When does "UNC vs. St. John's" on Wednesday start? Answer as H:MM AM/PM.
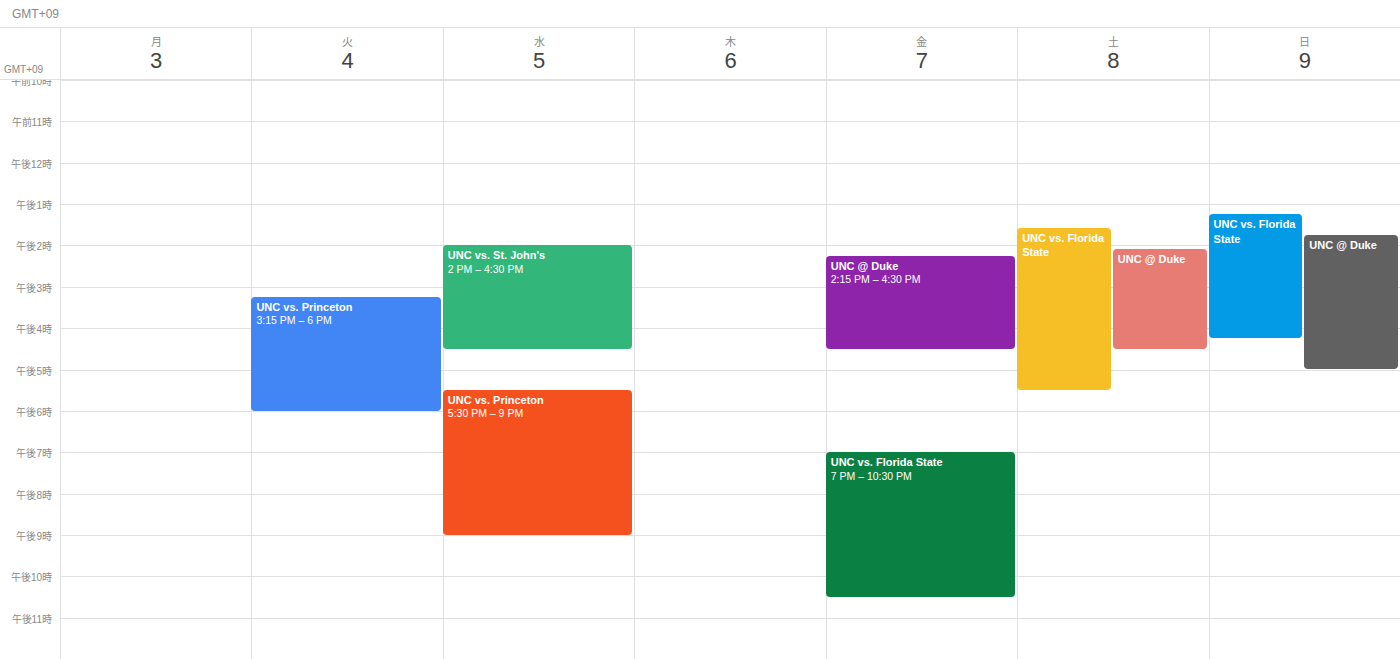
2:00 PM